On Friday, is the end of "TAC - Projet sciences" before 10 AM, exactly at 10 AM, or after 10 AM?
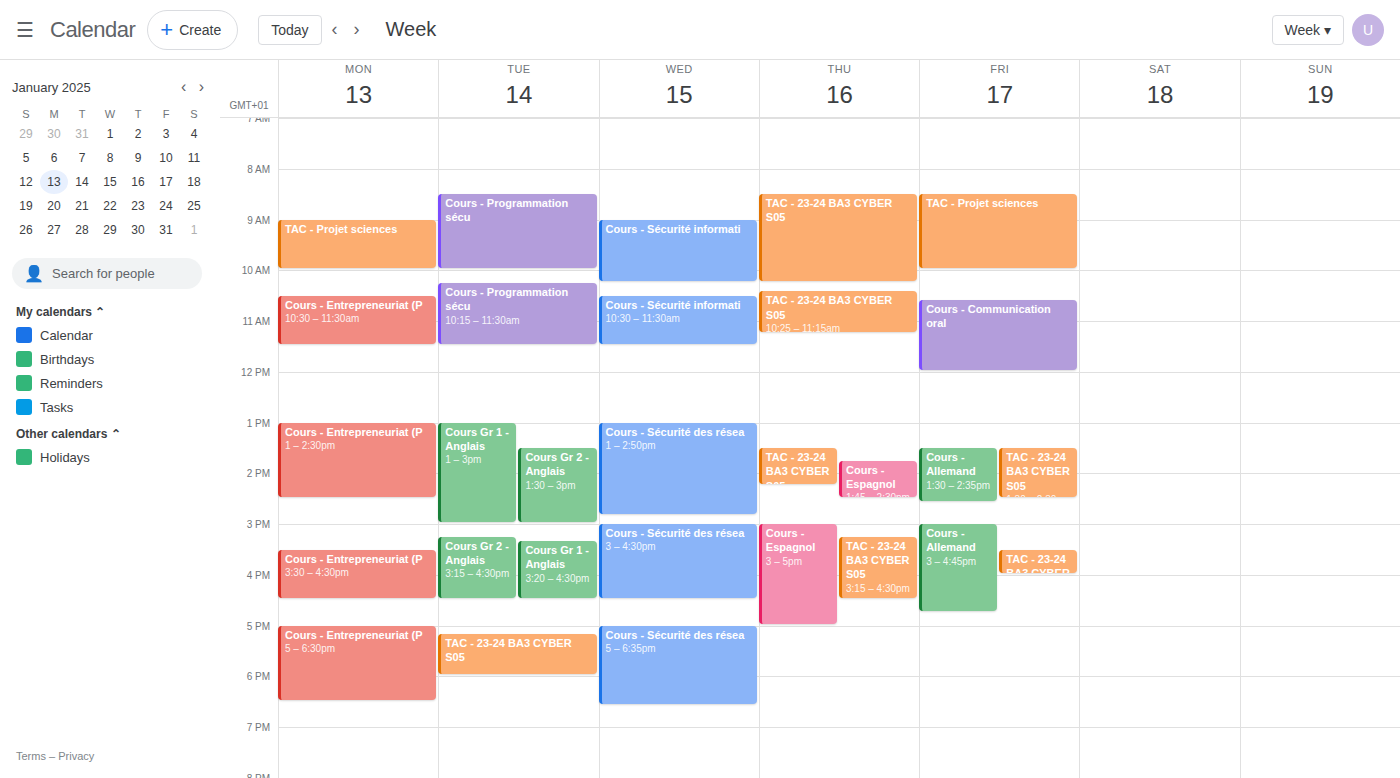
10:00 AM -- exactly at 10 AM, on the 10 AM line.